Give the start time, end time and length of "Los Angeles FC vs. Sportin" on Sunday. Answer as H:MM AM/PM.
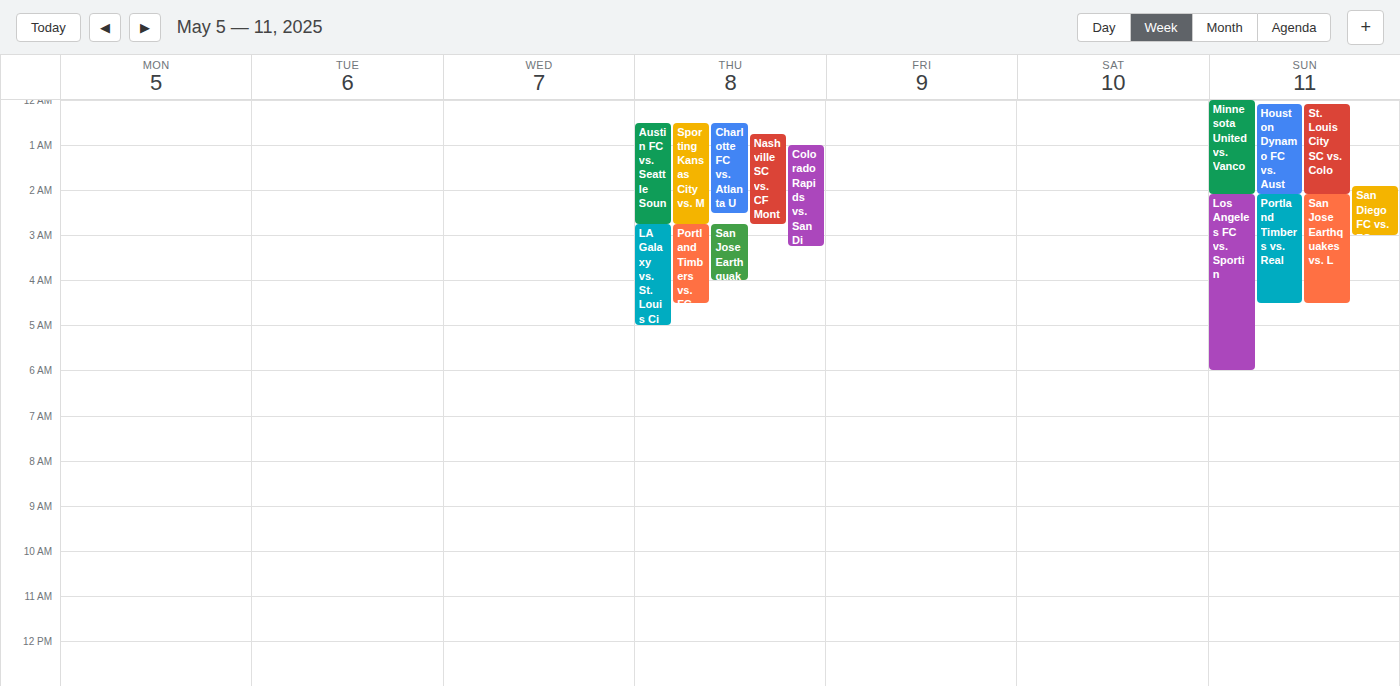
2:05 AM to 6:00 AM, 3 hours 55 minutes